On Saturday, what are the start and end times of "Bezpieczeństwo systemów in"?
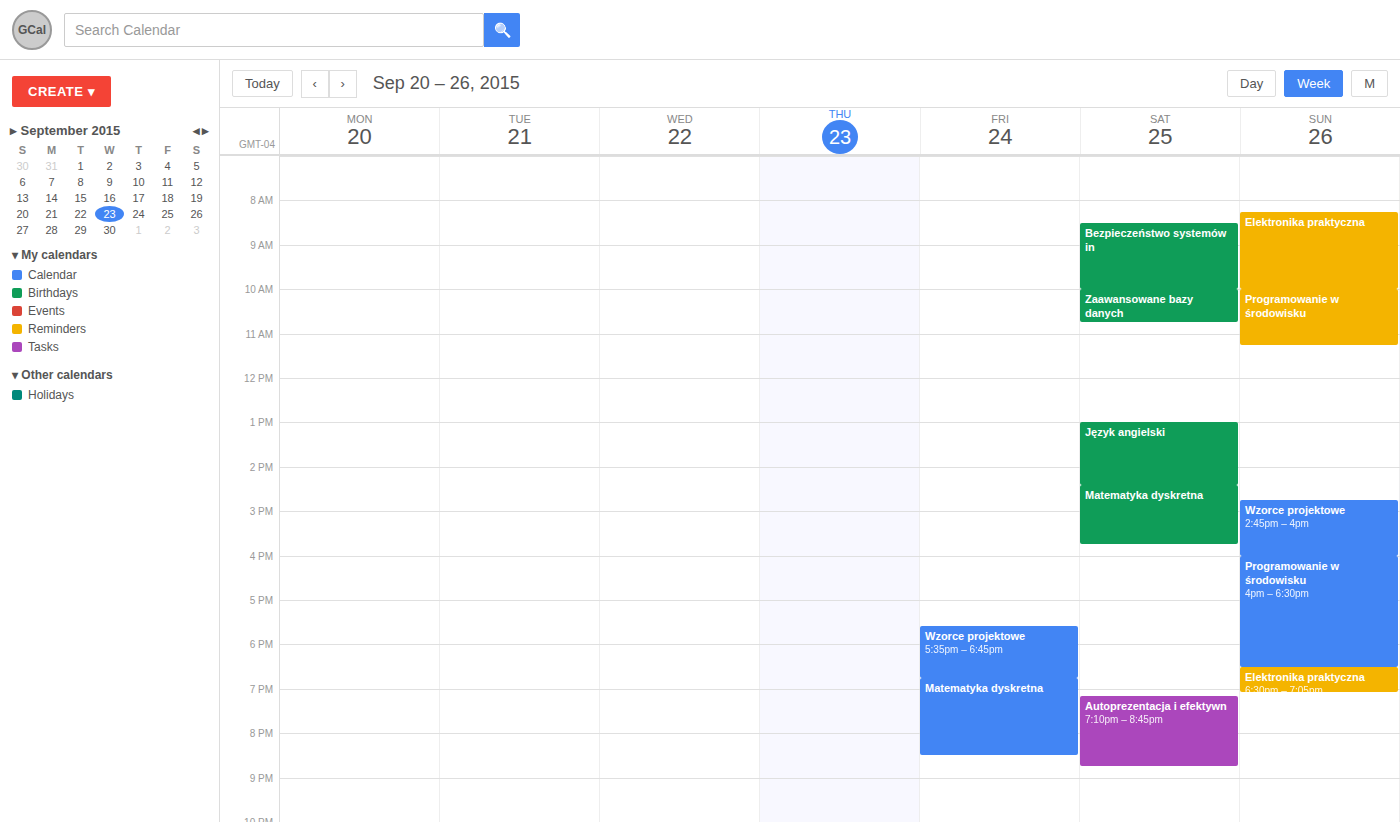
08:30 to 10:00